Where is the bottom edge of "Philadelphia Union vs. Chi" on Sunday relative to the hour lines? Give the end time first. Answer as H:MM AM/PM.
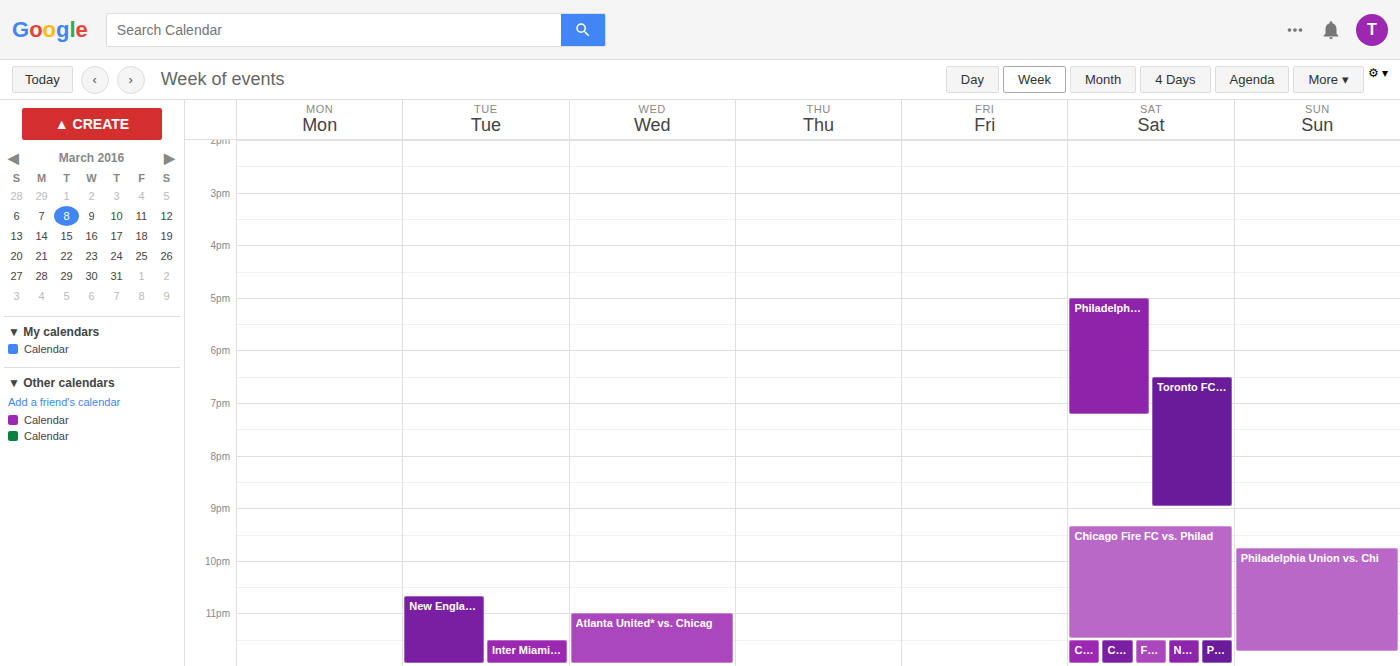
11:45 PM -- neither: three quarters of the way from the 11 PM line to the 12 AM line.